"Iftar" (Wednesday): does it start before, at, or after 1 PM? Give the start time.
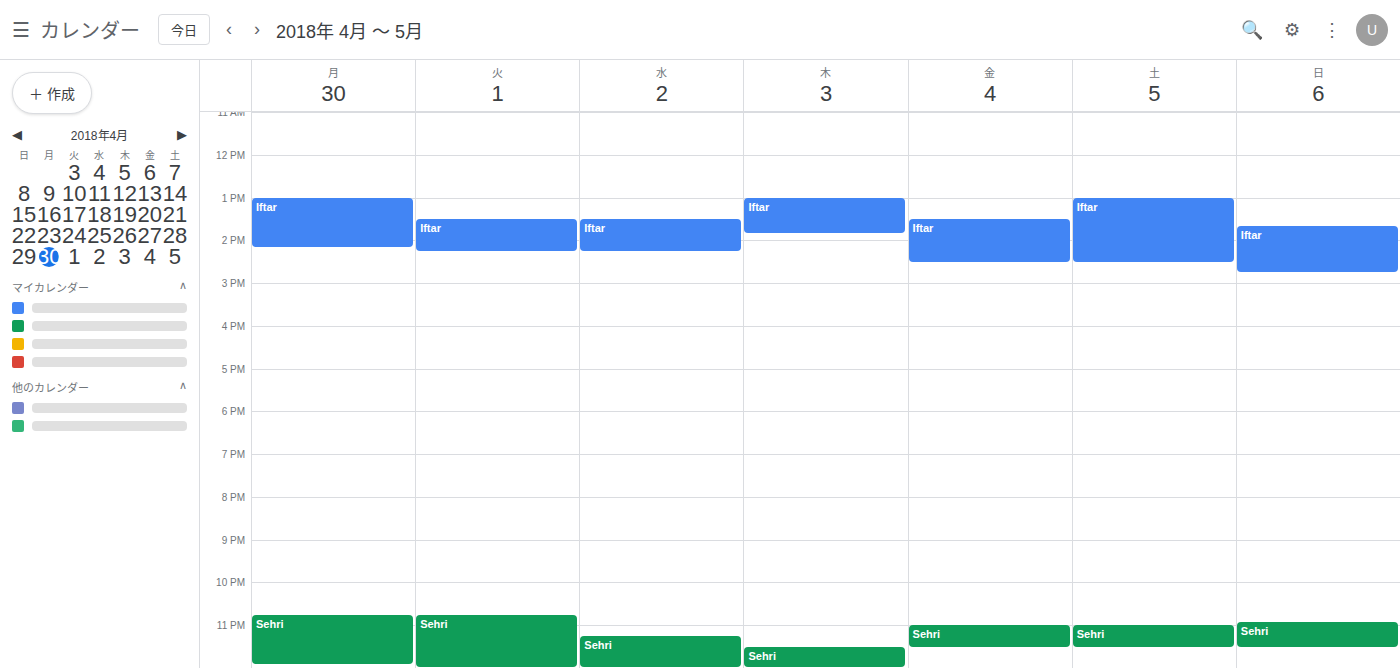
1:30 PM -- after 1 PM, 30 minutes below the 1 PM line.